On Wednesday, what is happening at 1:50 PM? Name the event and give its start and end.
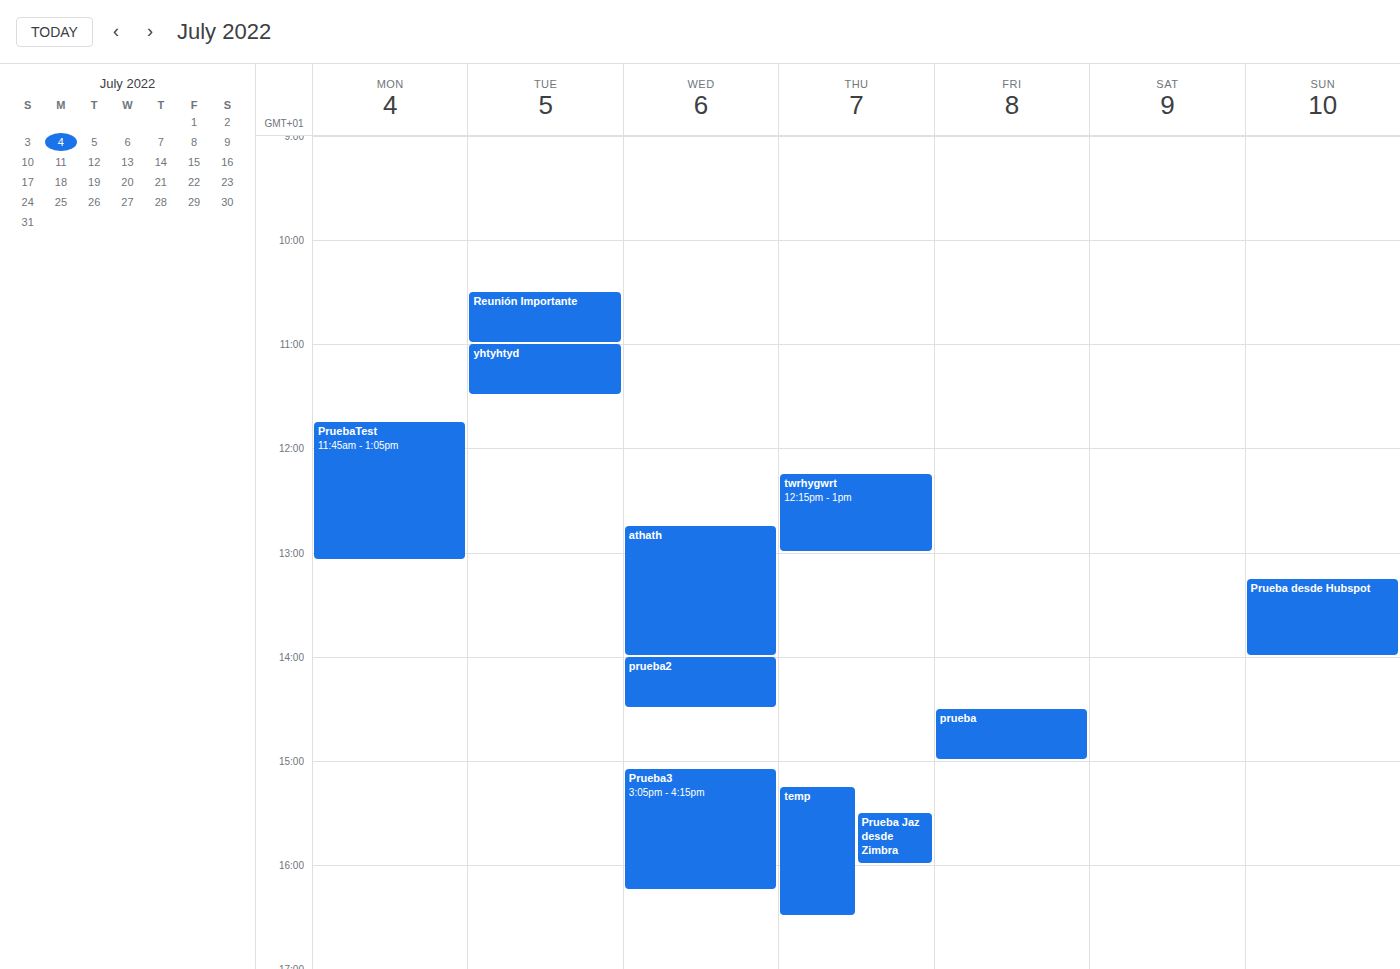
"athath", 12:45 PM to 2:00 PM